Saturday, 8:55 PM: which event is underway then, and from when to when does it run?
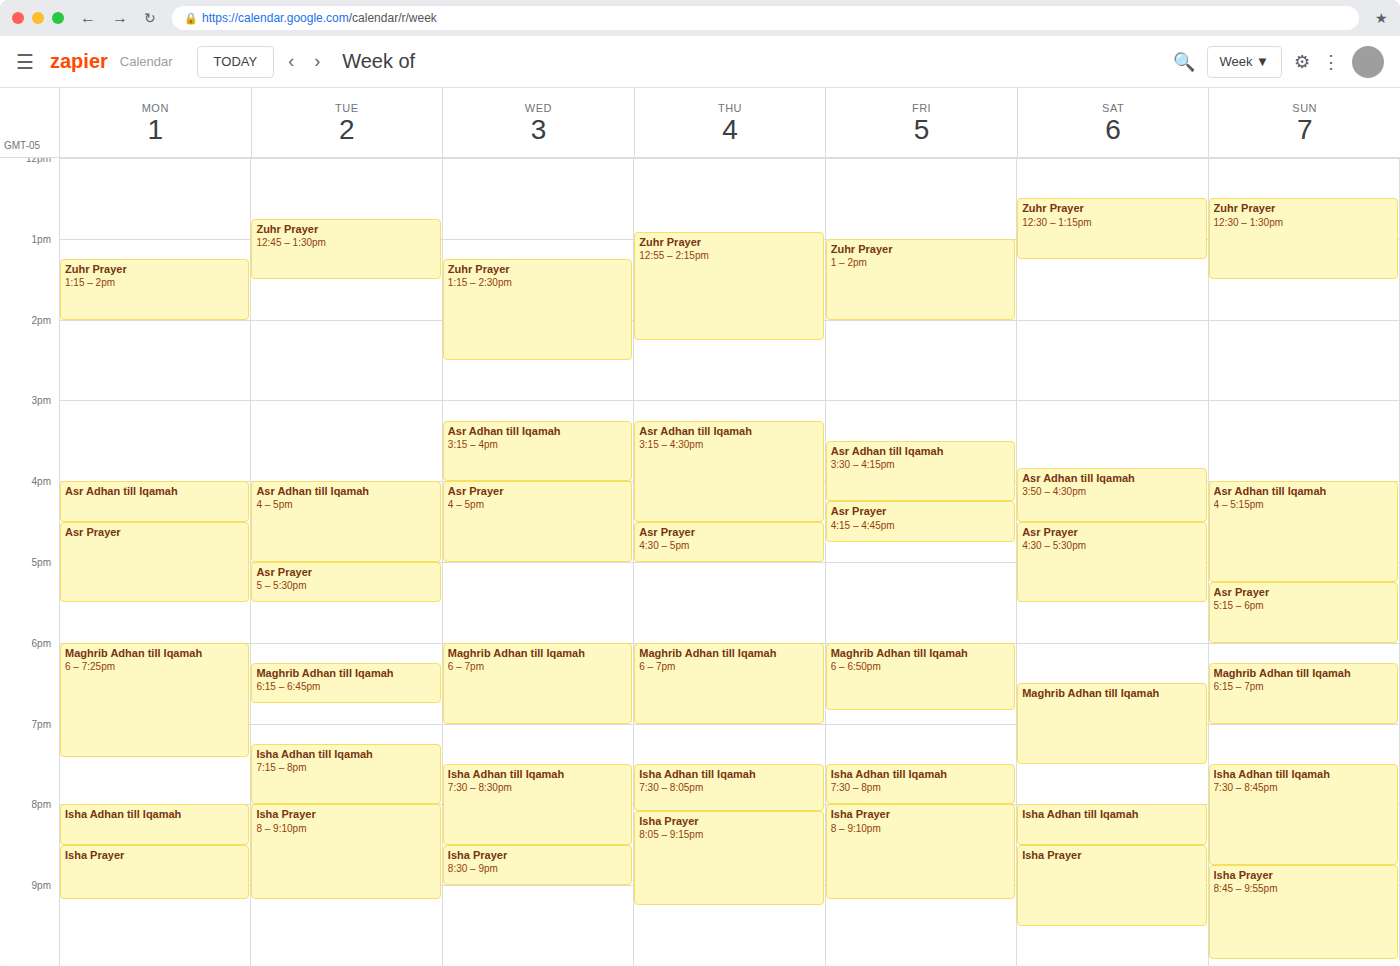
"Isha Prayer", 8:30 PM to 9:30 PM